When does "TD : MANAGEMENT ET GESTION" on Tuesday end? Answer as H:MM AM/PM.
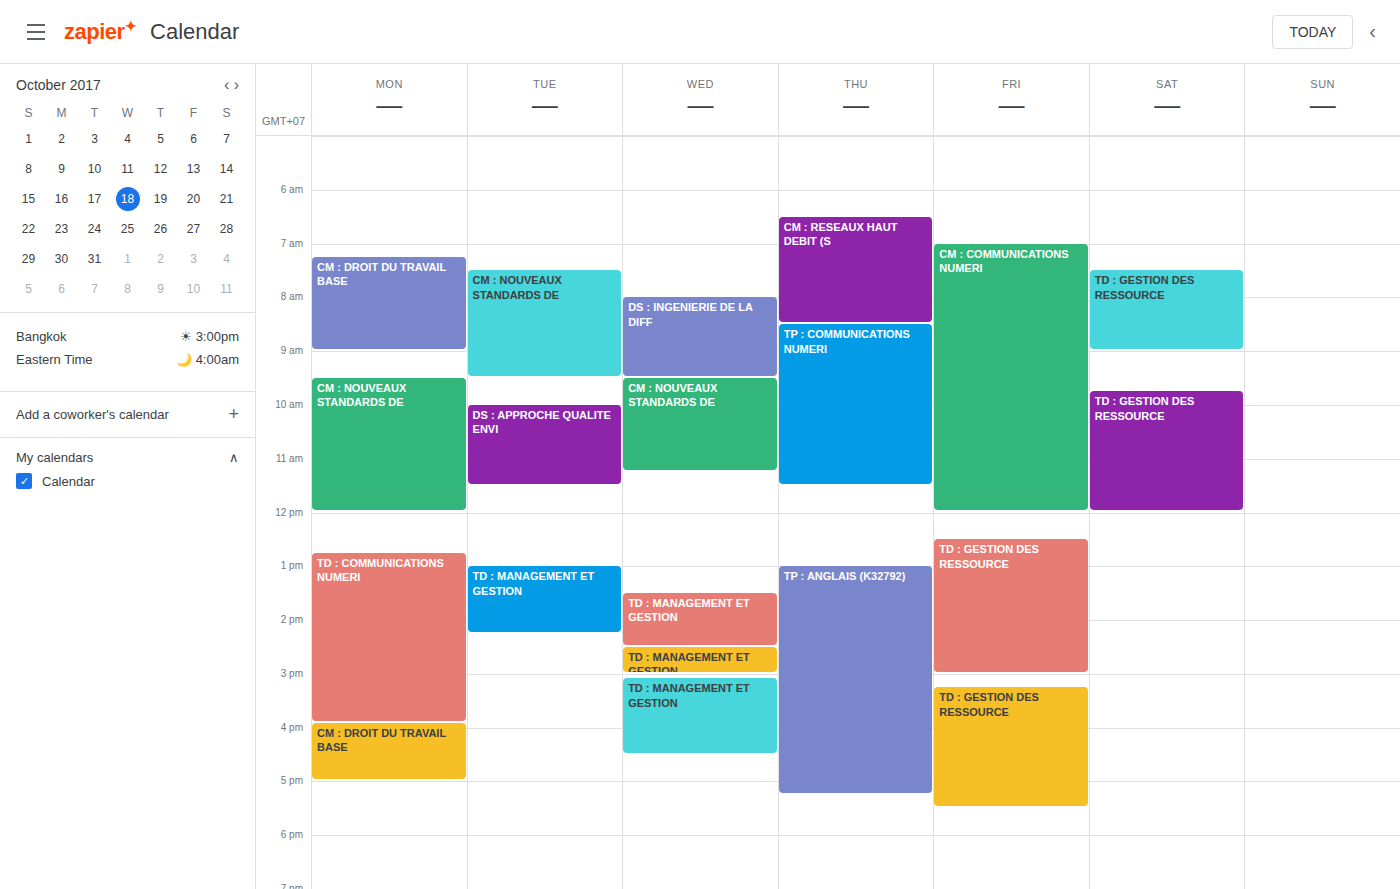
2:15 PM